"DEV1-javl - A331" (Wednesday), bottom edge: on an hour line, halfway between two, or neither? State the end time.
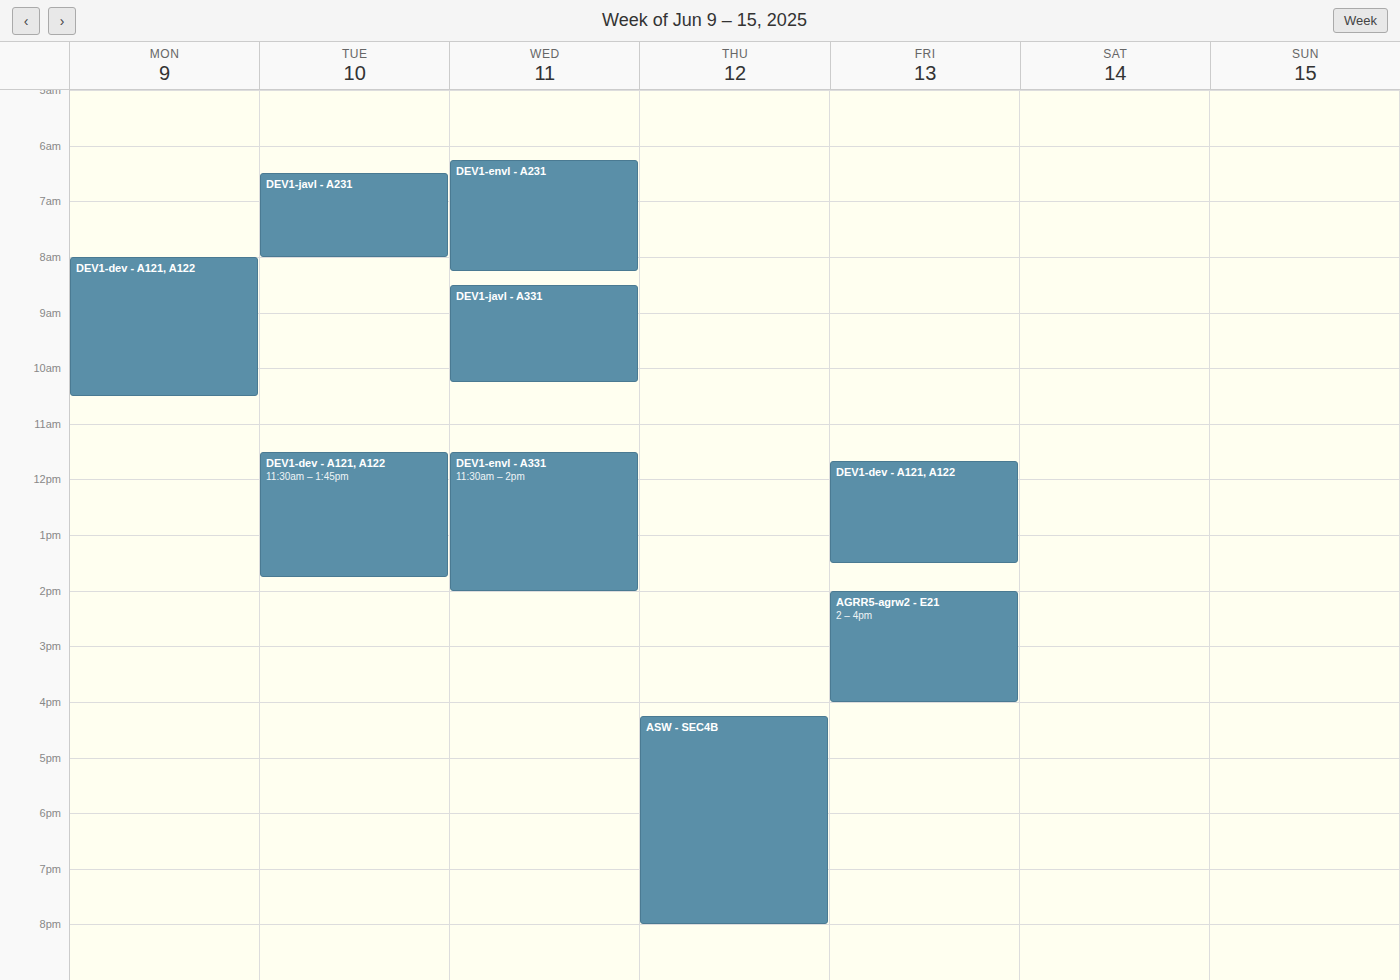
10:15 AM -- neither: a quarter of the way from the 10 AM line to the 11 AM line.